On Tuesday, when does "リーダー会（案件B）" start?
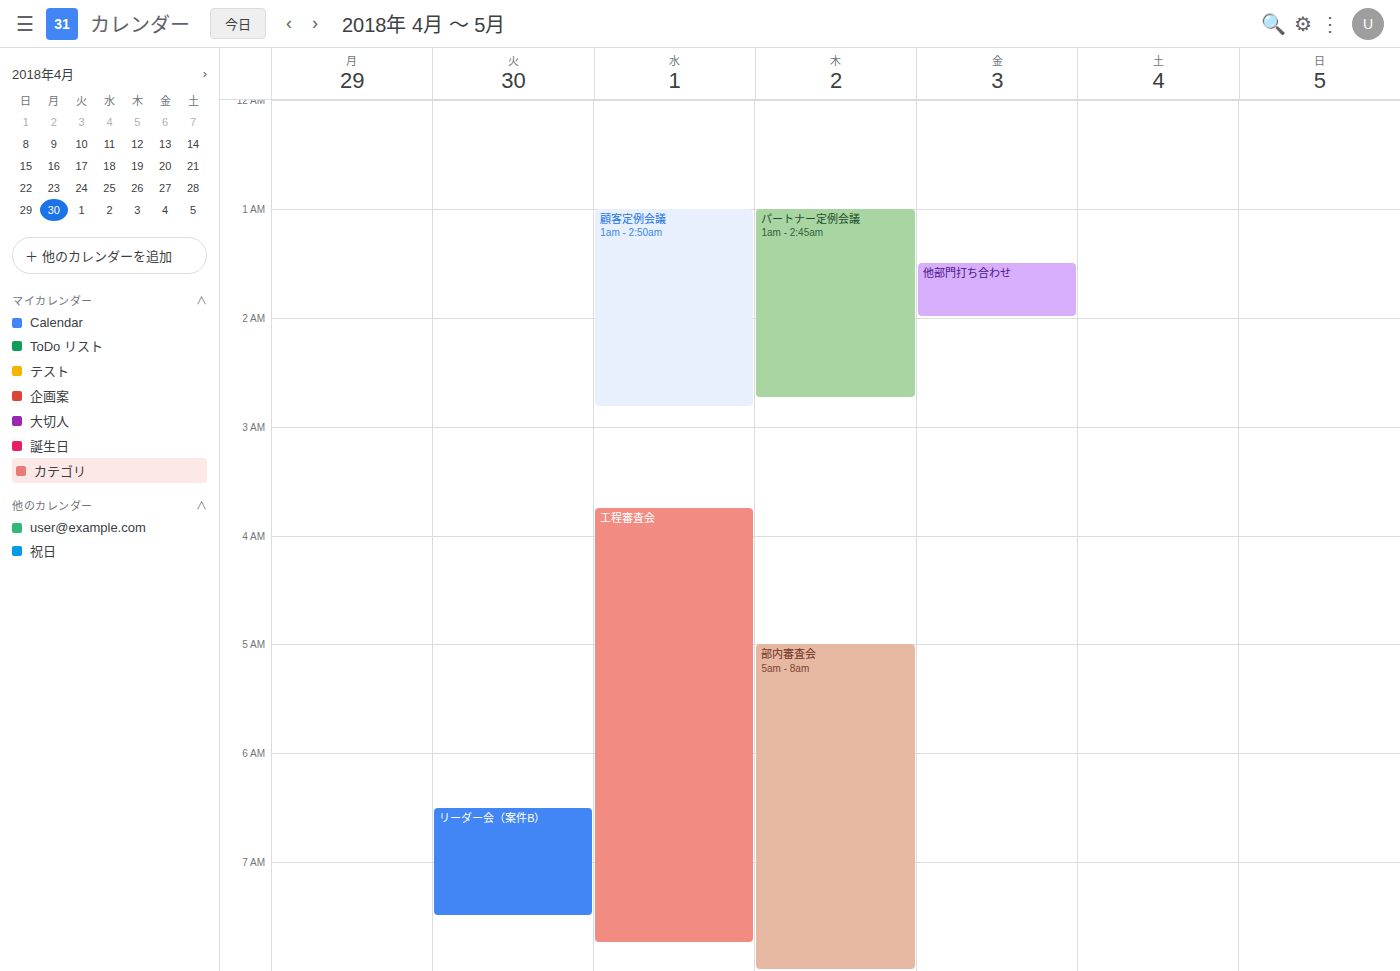
6:30 AM